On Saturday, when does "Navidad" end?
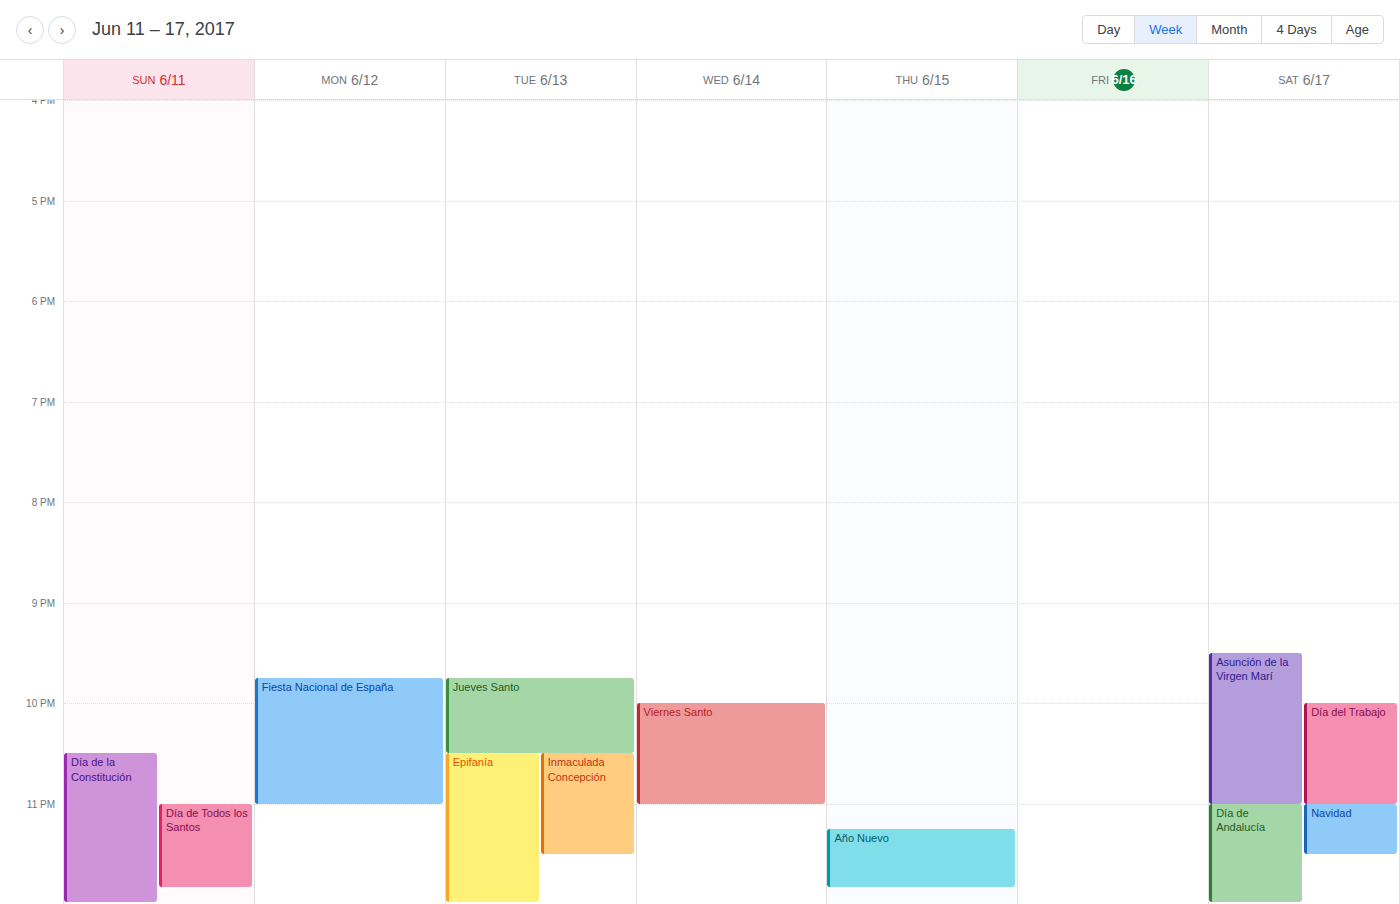
11:30 PM